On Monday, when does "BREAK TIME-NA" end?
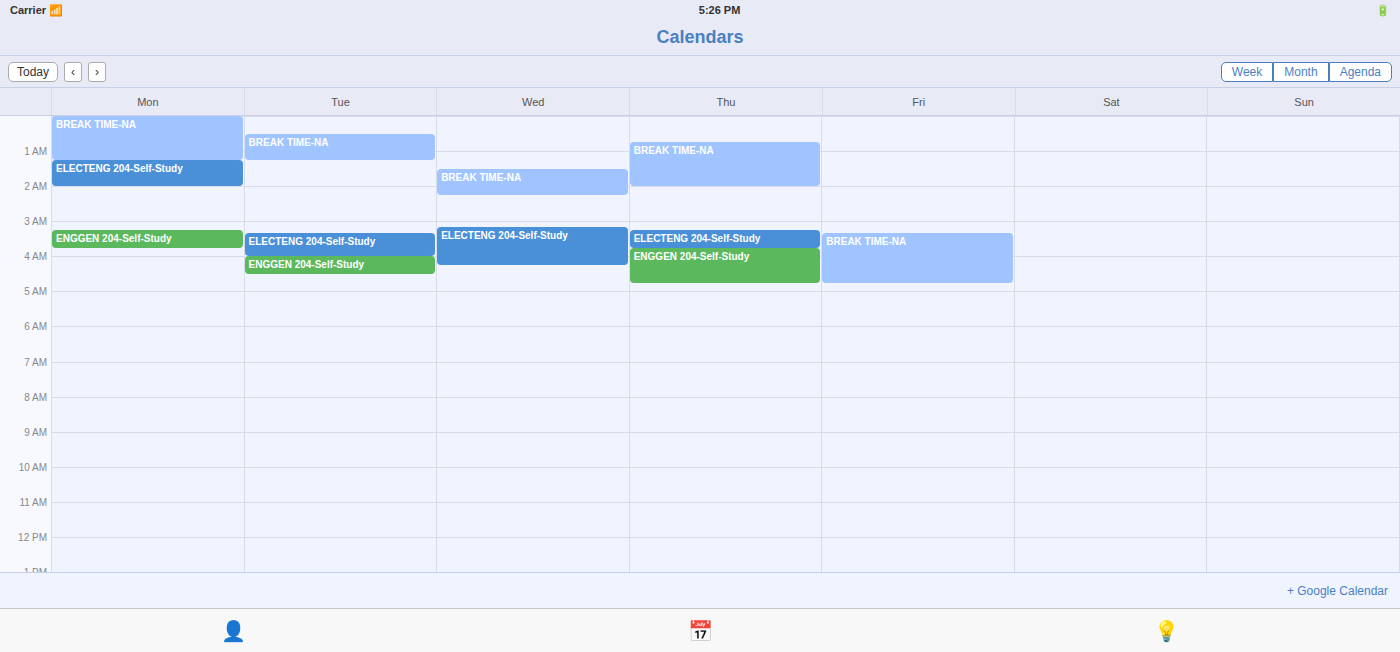
1:15 AM